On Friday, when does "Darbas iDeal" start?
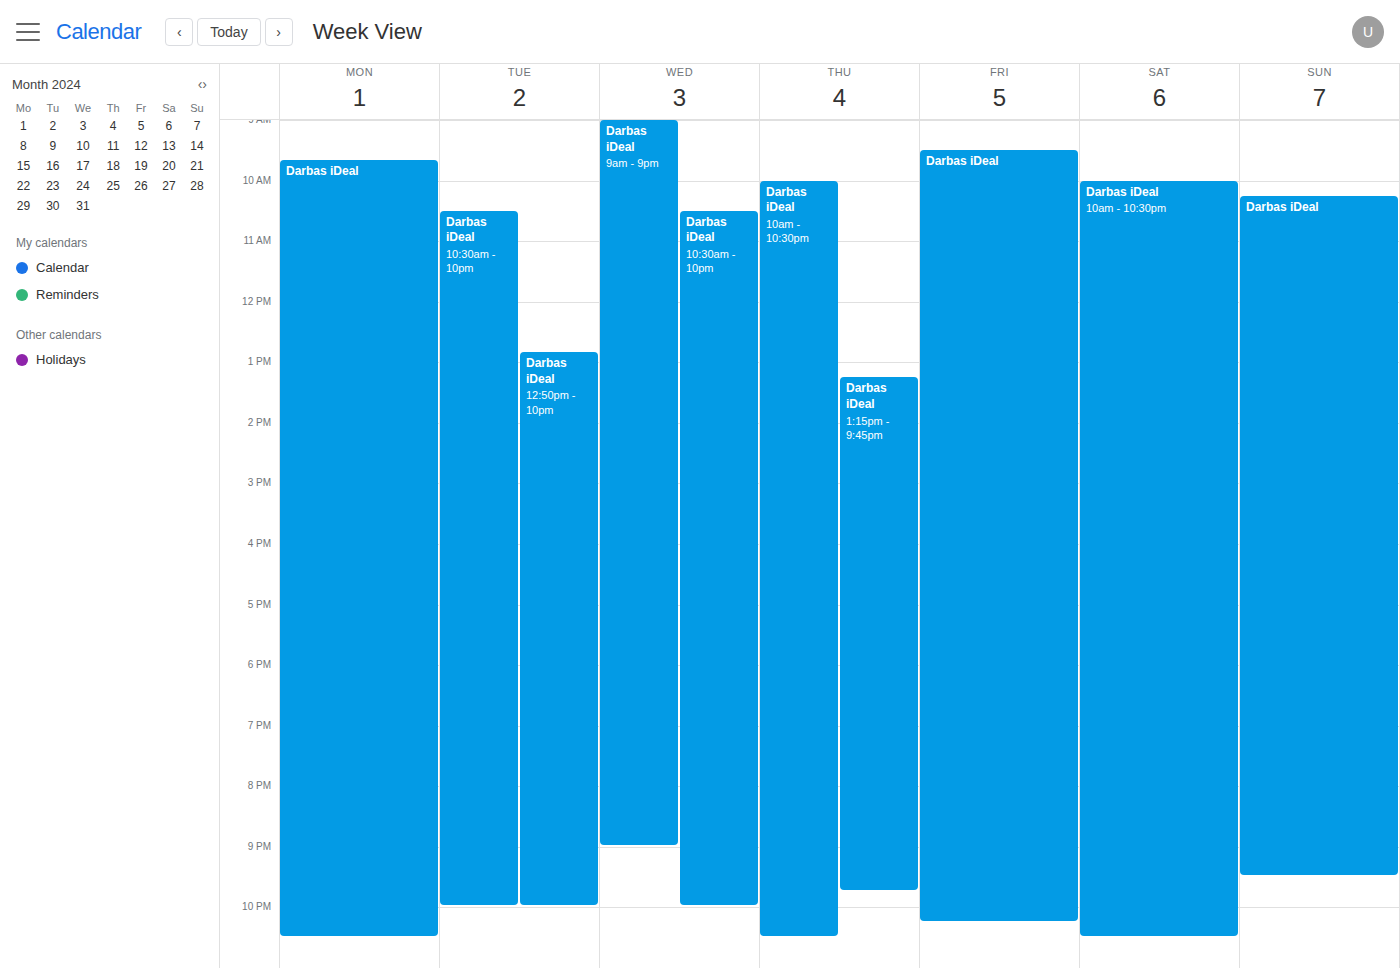
9:30 AM